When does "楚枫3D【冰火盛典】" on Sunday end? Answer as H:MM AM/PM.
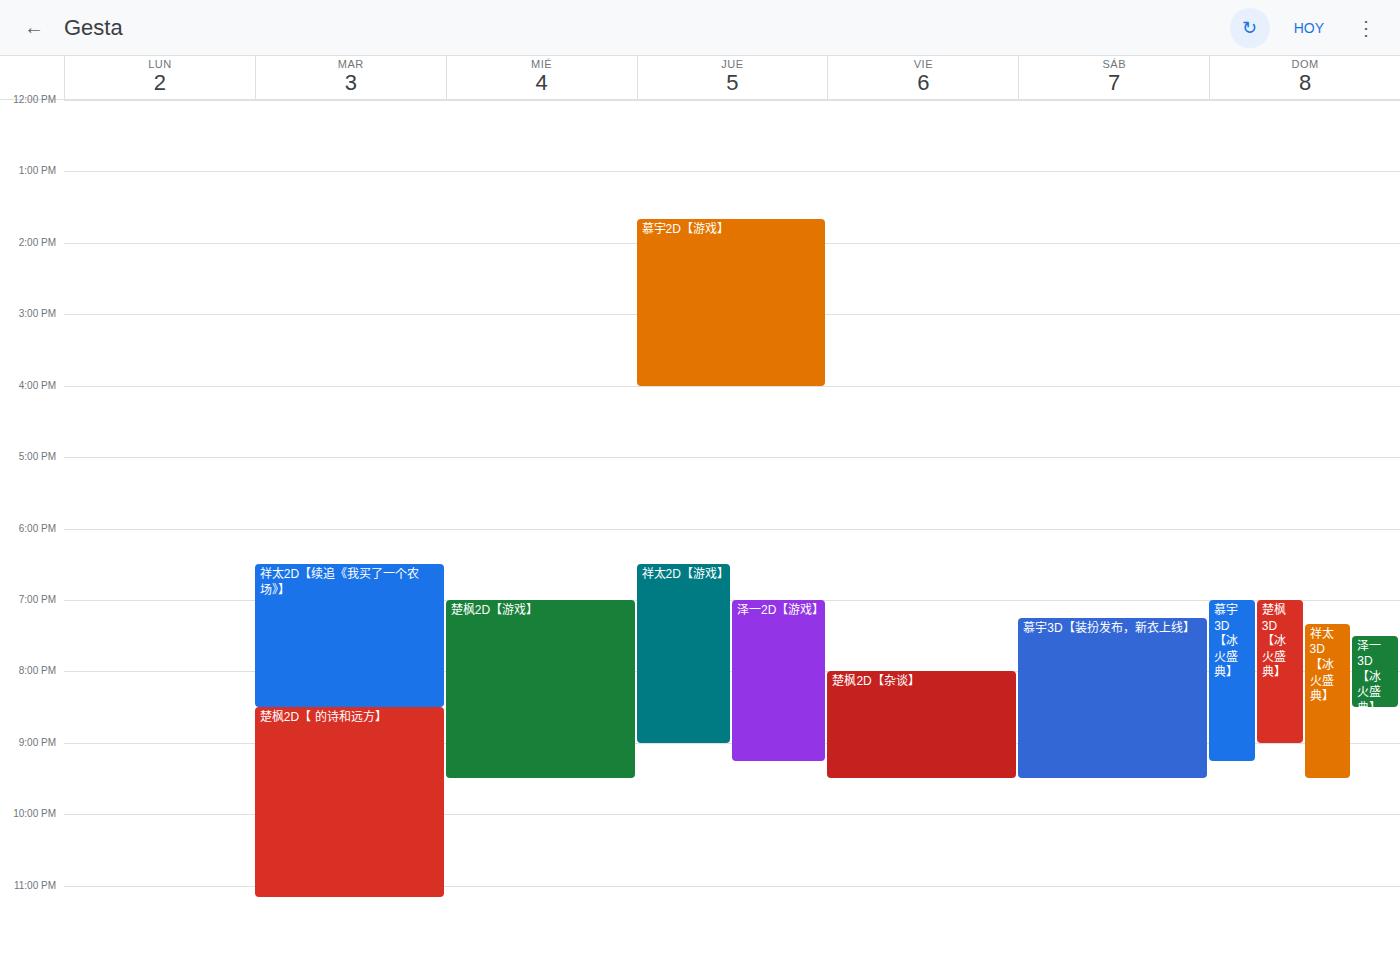
9:00 PM